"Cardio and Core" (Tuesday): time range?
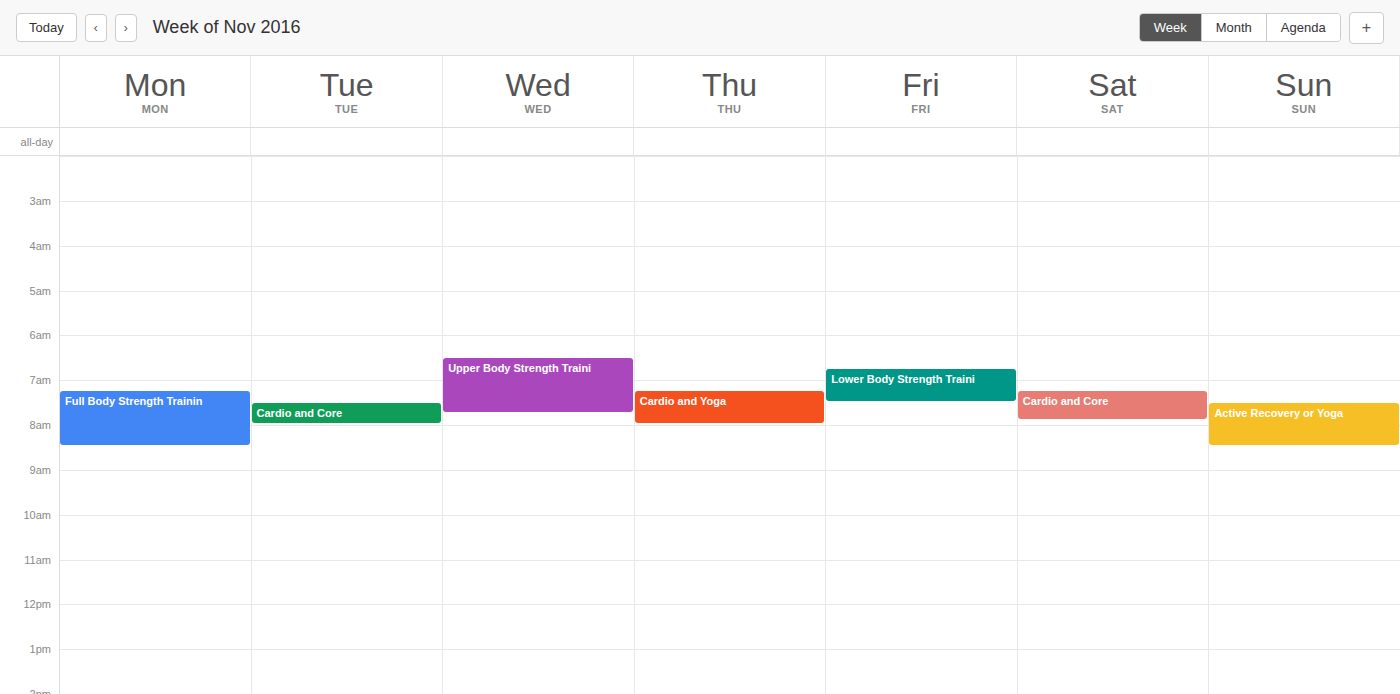
7:30 AM to 8:00 AM